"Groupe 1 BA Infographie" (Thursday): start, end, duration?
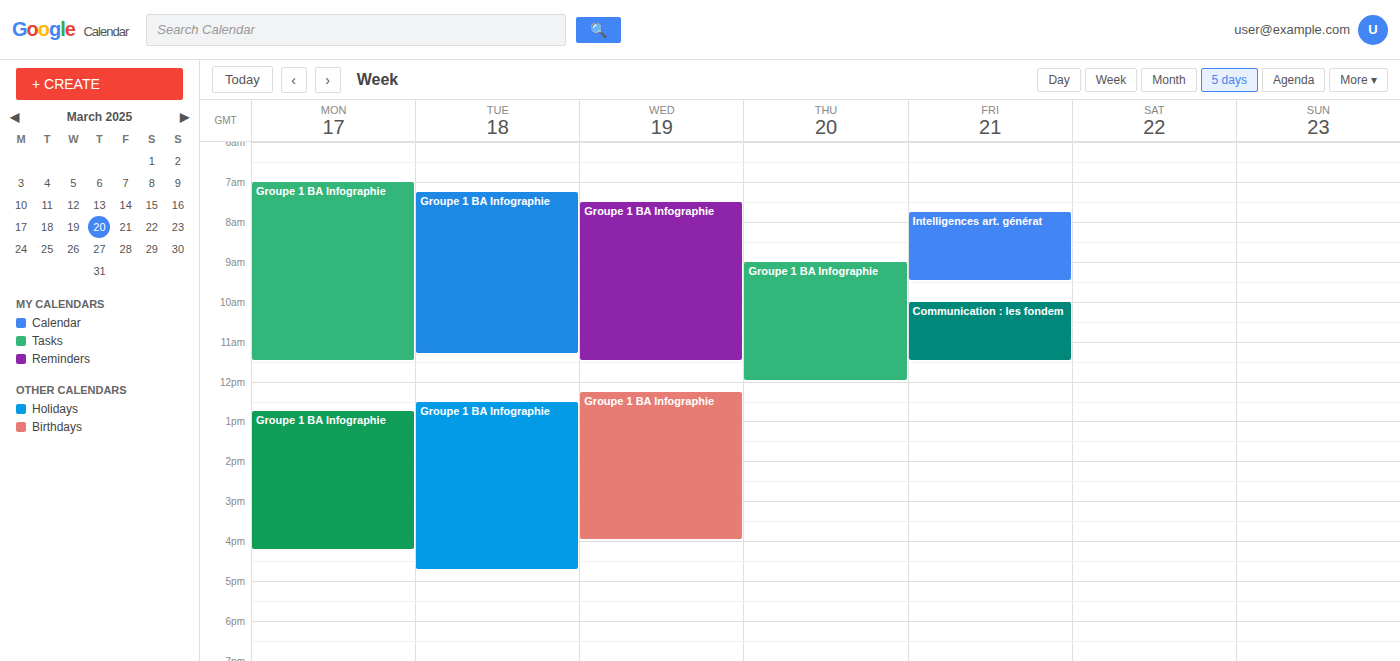
9:00 AM to 12:00 PM, 3 hours